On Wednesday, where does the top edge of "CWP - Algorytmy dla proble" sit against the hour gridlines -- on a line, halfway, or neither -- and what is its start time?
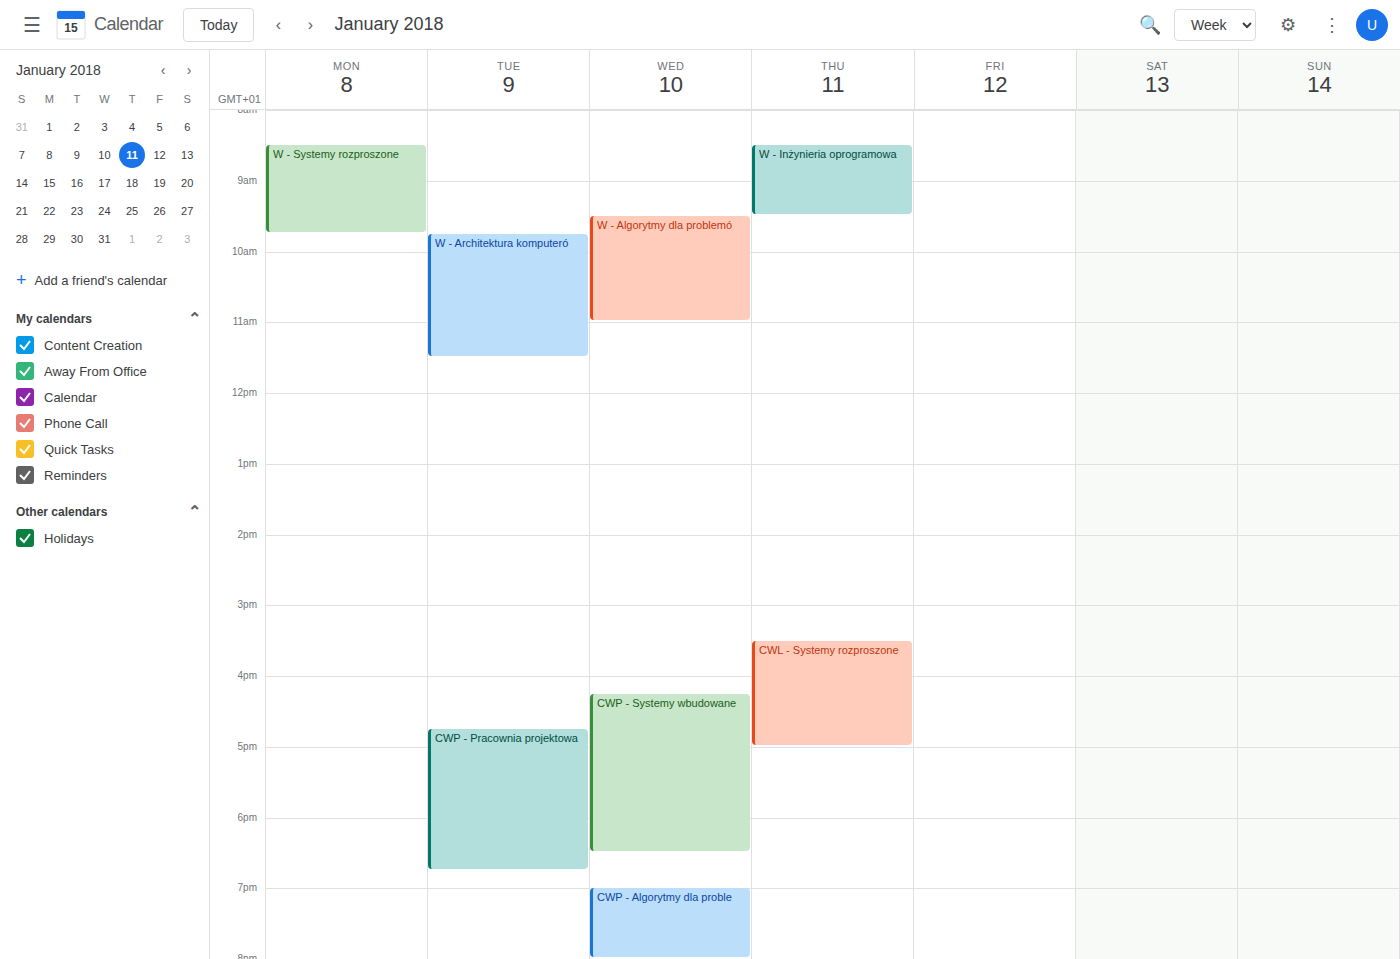
7:00 PM -- exactly on the 7 PM line.